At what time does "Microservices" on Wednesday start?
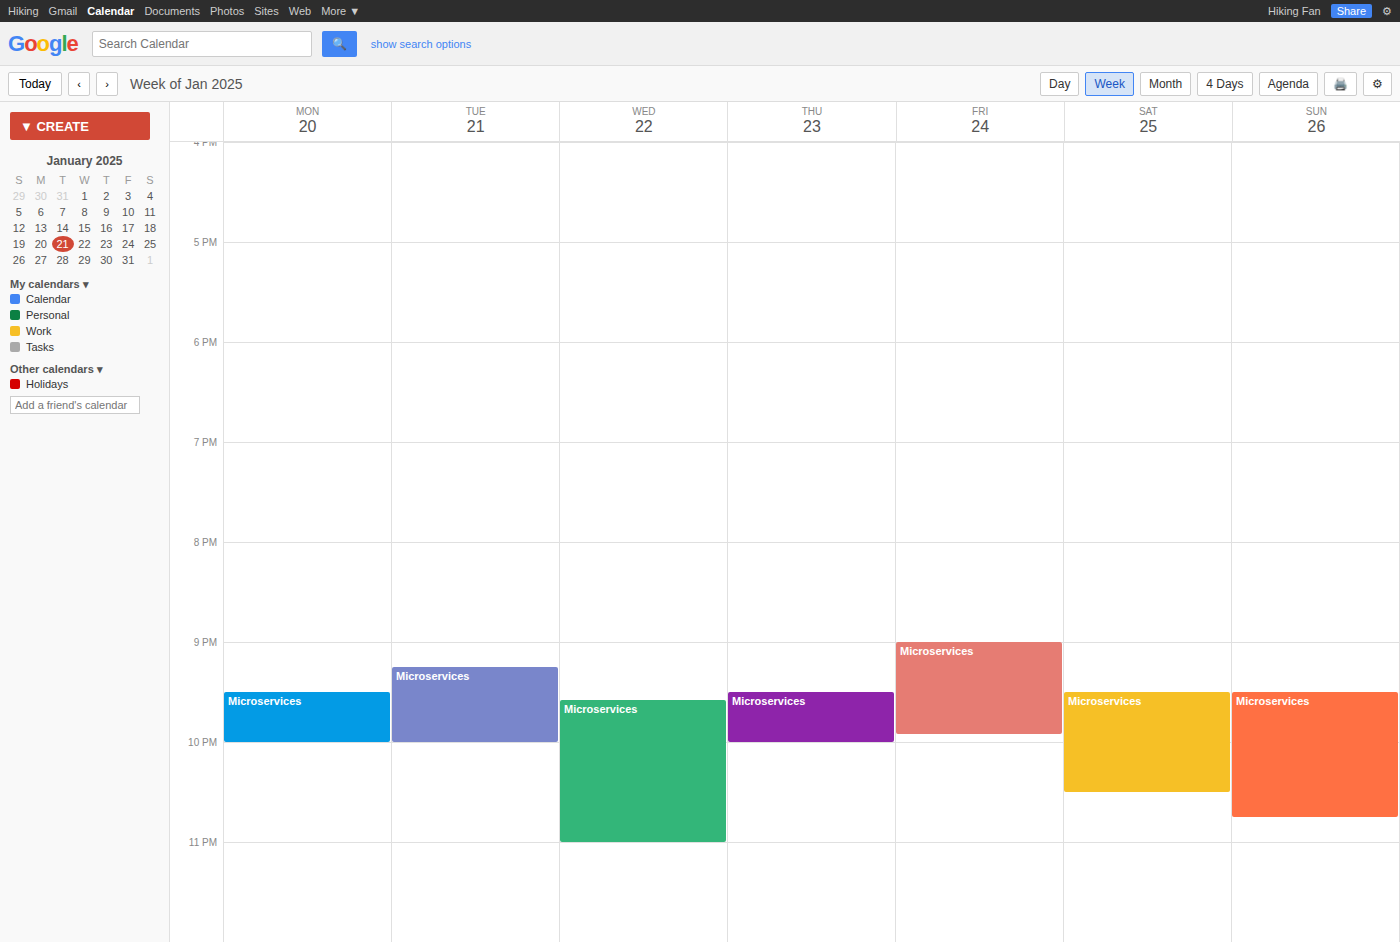
9:35 PM